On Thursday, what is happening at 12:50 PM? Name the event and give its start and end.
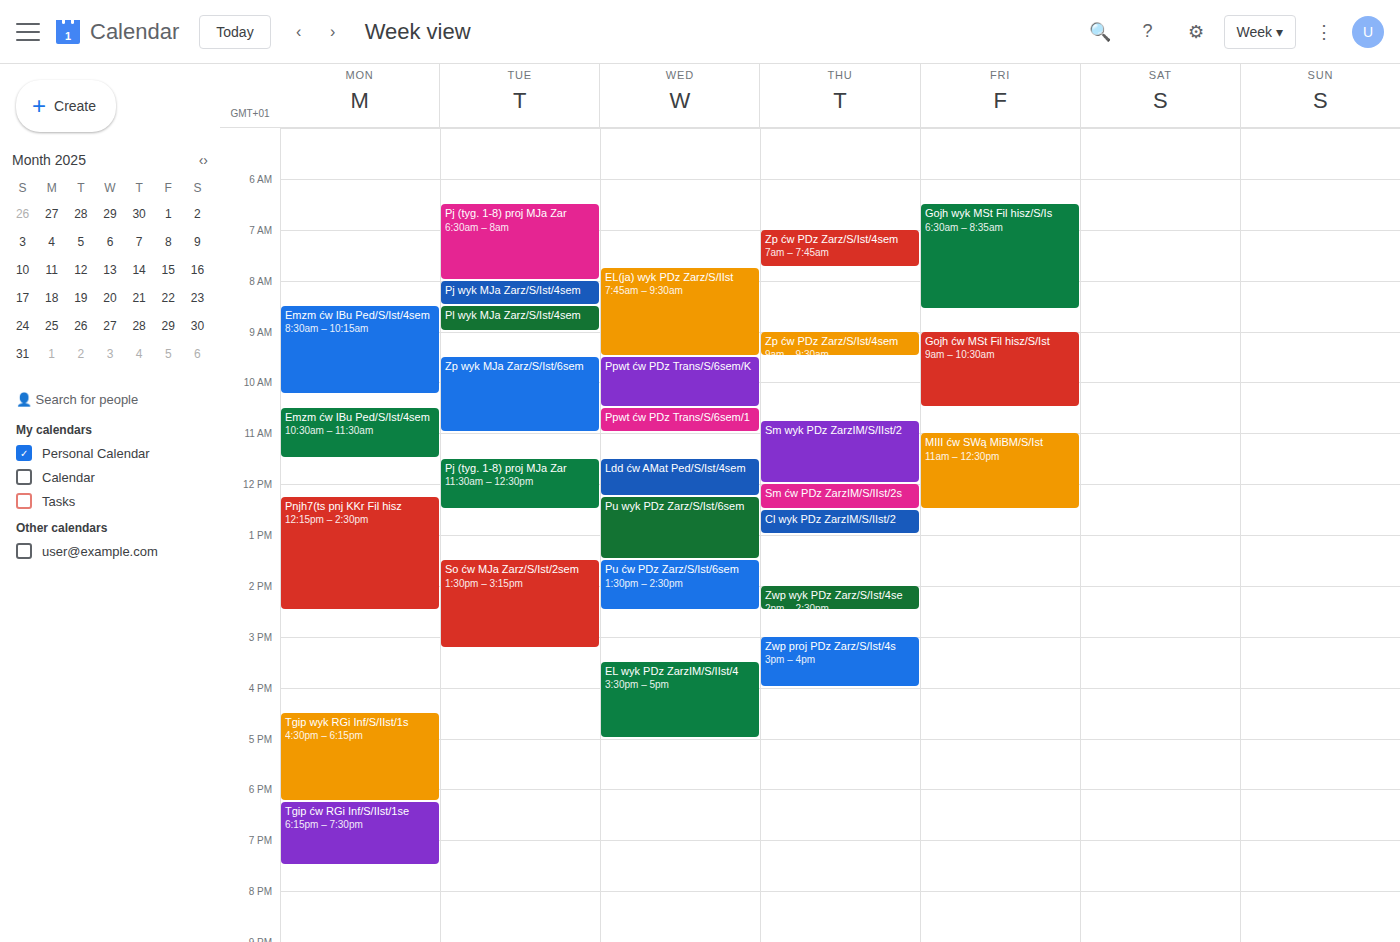
"Cl wyk PDz ZarzIM/S/IIst/2", 12:30 PM to 1:00 PM